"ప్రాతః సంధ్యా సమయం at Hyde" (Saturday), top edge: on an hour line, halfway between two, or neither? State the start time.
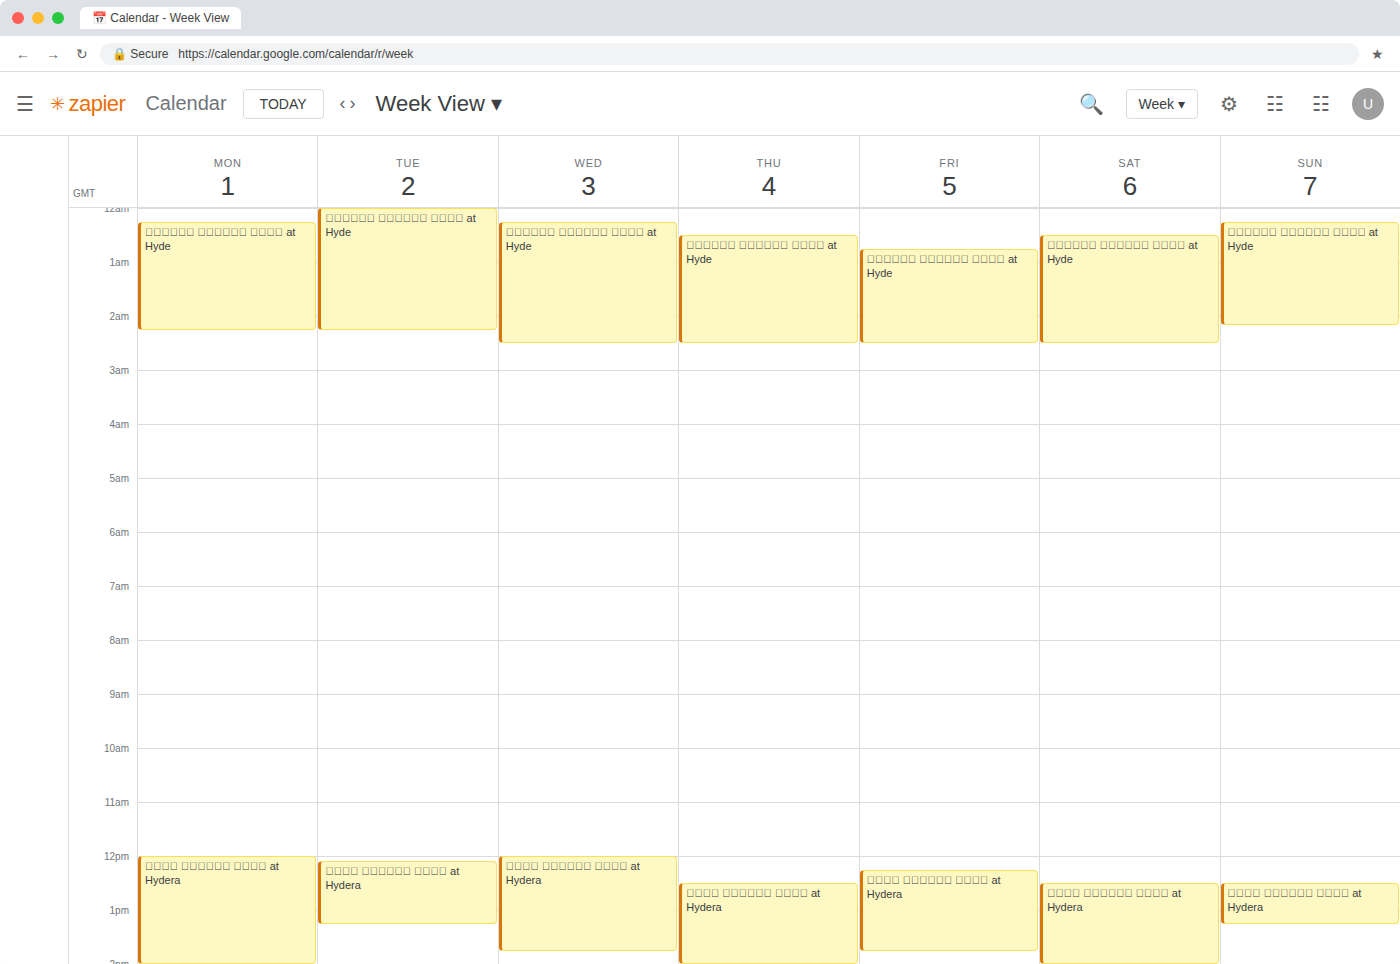
12:30 AM -- halfway between the 12 AM and 1 AM lines.